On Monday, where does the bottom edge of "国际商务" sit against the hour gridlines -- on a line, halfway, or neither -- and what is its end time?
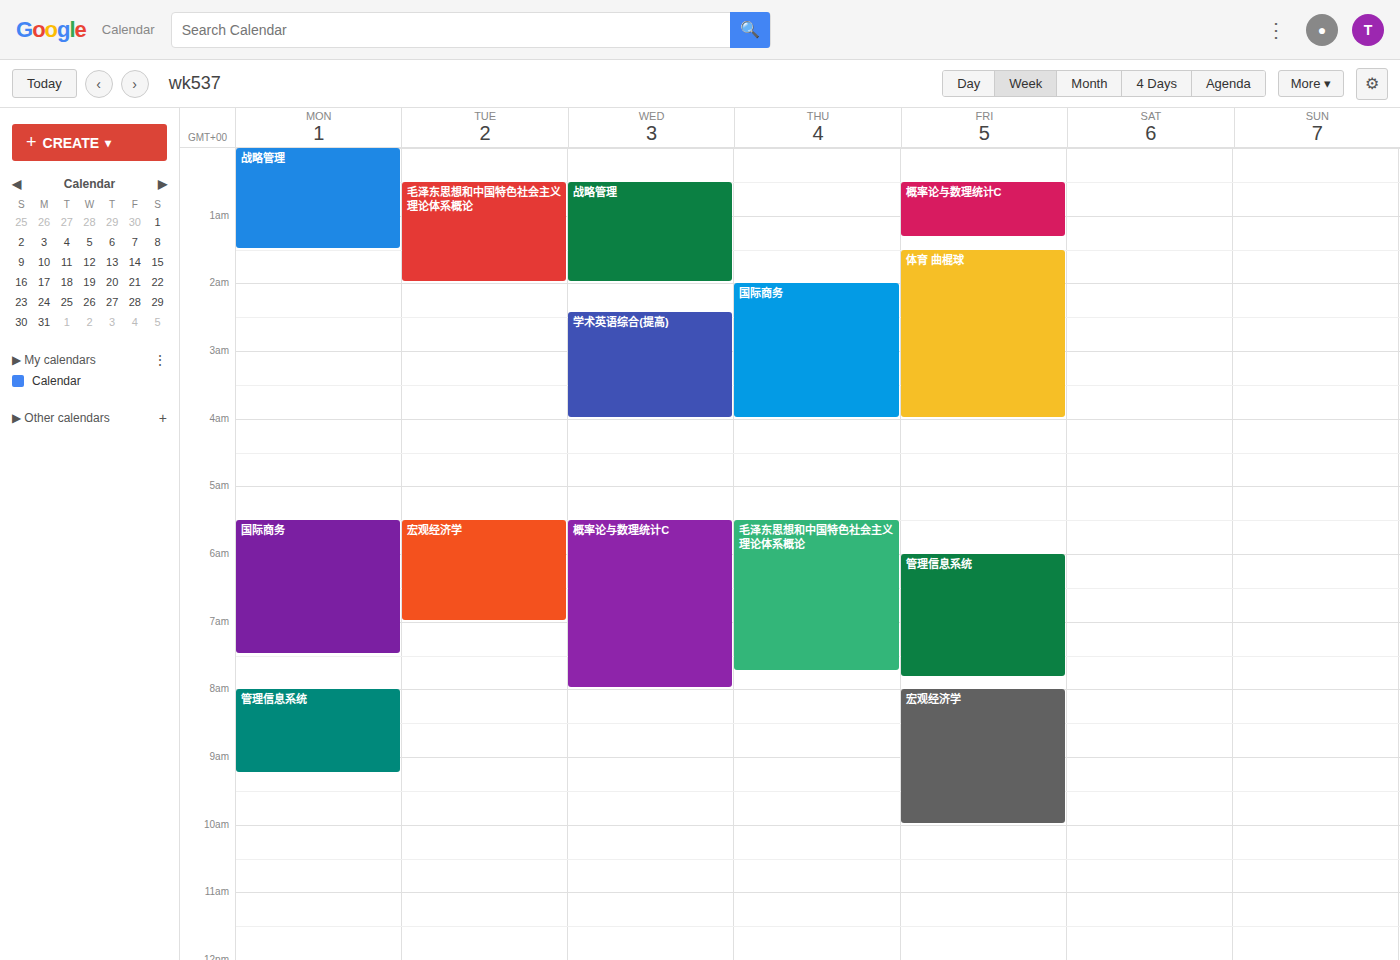
7:30 AM -- halfway between the 7 AM and 8 AM lines.